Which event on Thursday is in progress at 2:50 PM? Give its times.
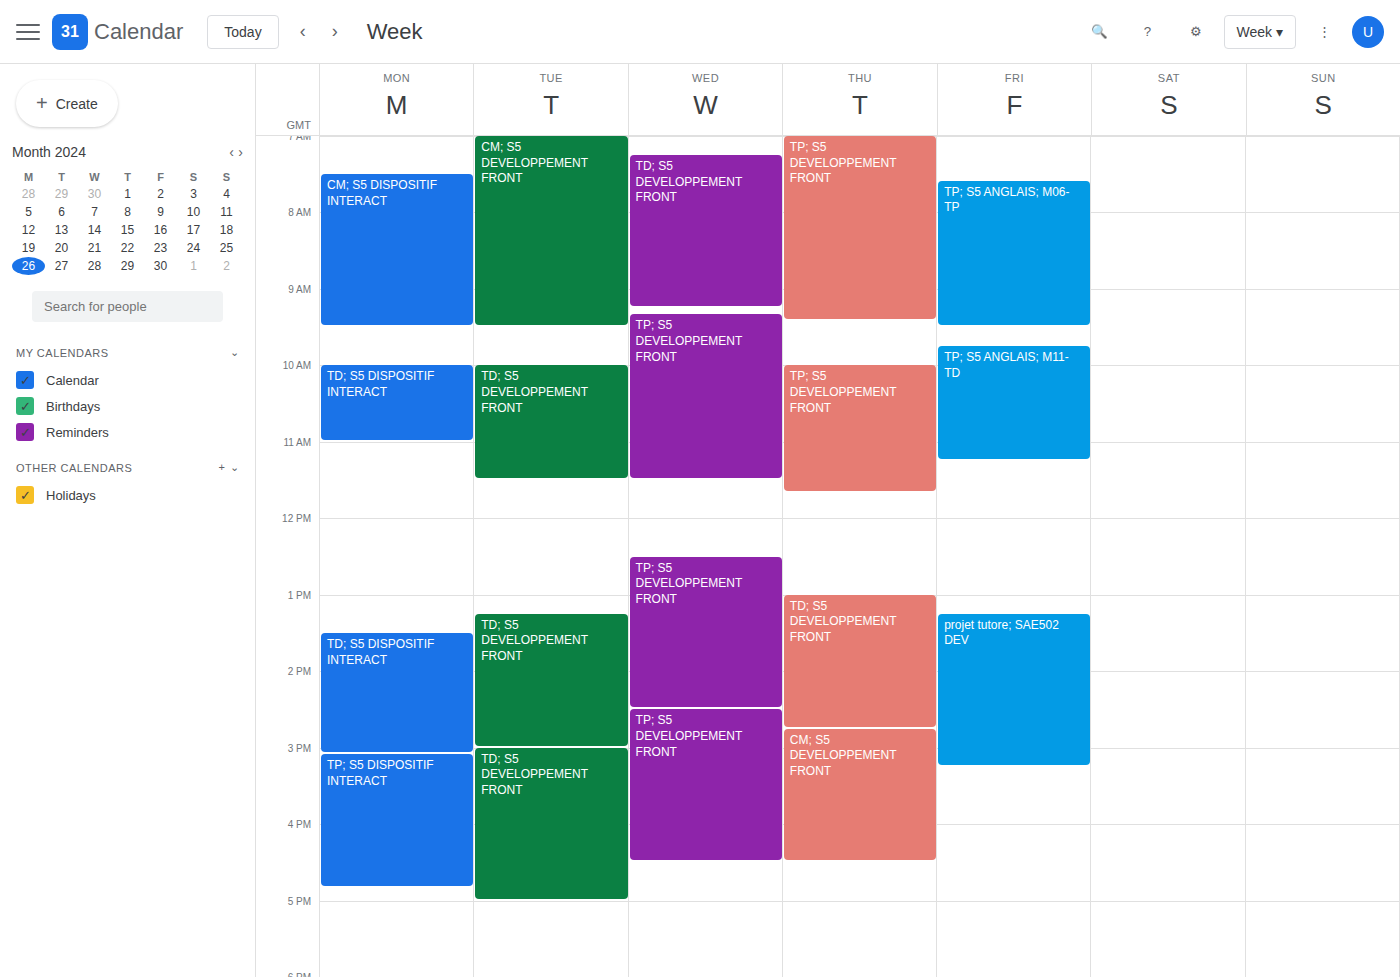
"CM; S5 DEVELOPPEMENT FRONT", 2:45 PM to 4:30 PM